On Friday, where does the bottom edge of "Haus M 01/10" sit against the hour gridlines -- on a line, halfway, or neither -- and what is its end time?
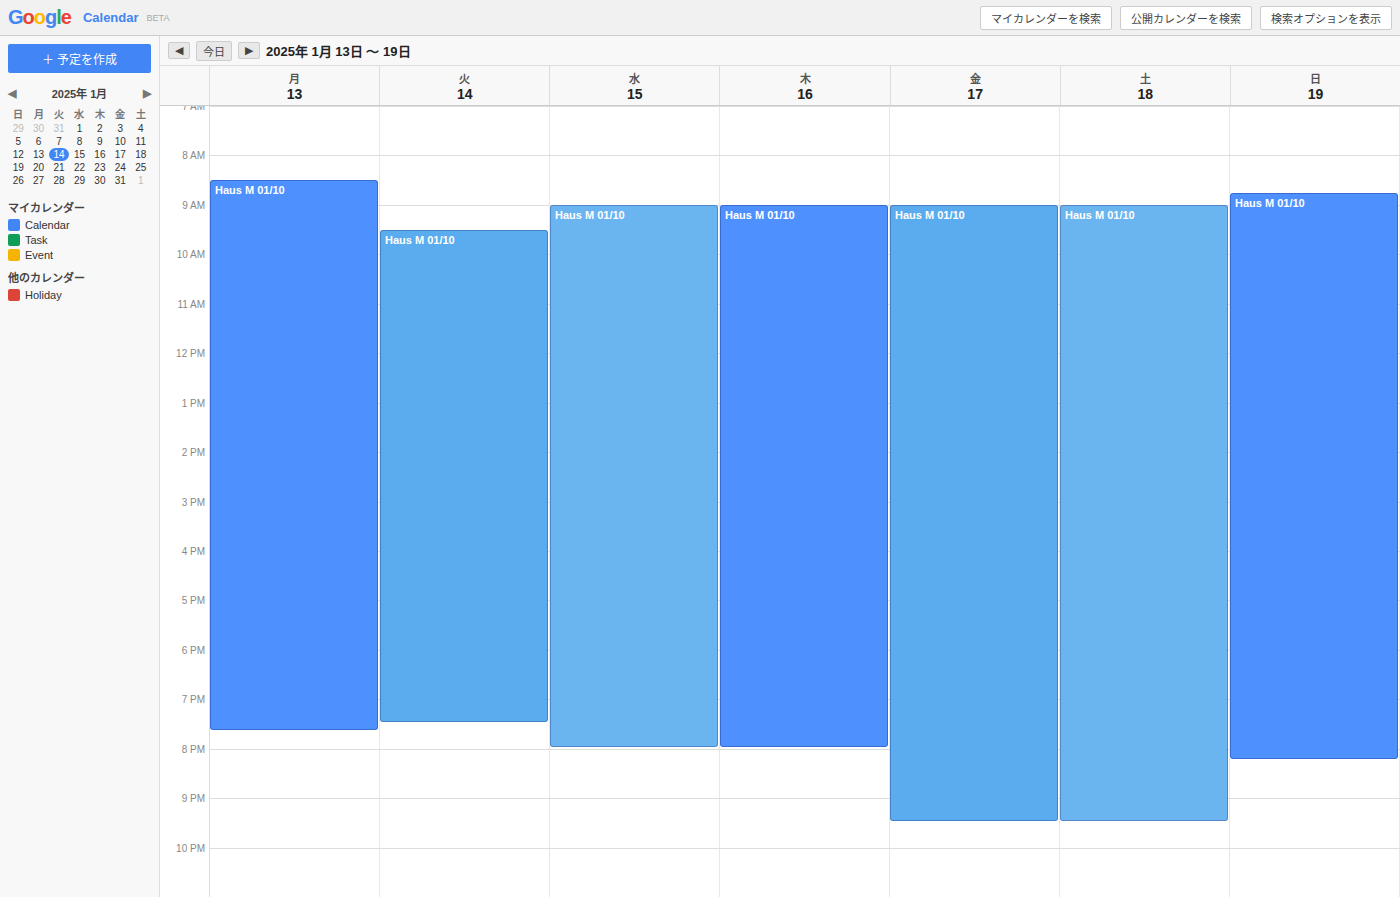
9:30 PM -- halfway between the 9 PM and 10 PM lines.